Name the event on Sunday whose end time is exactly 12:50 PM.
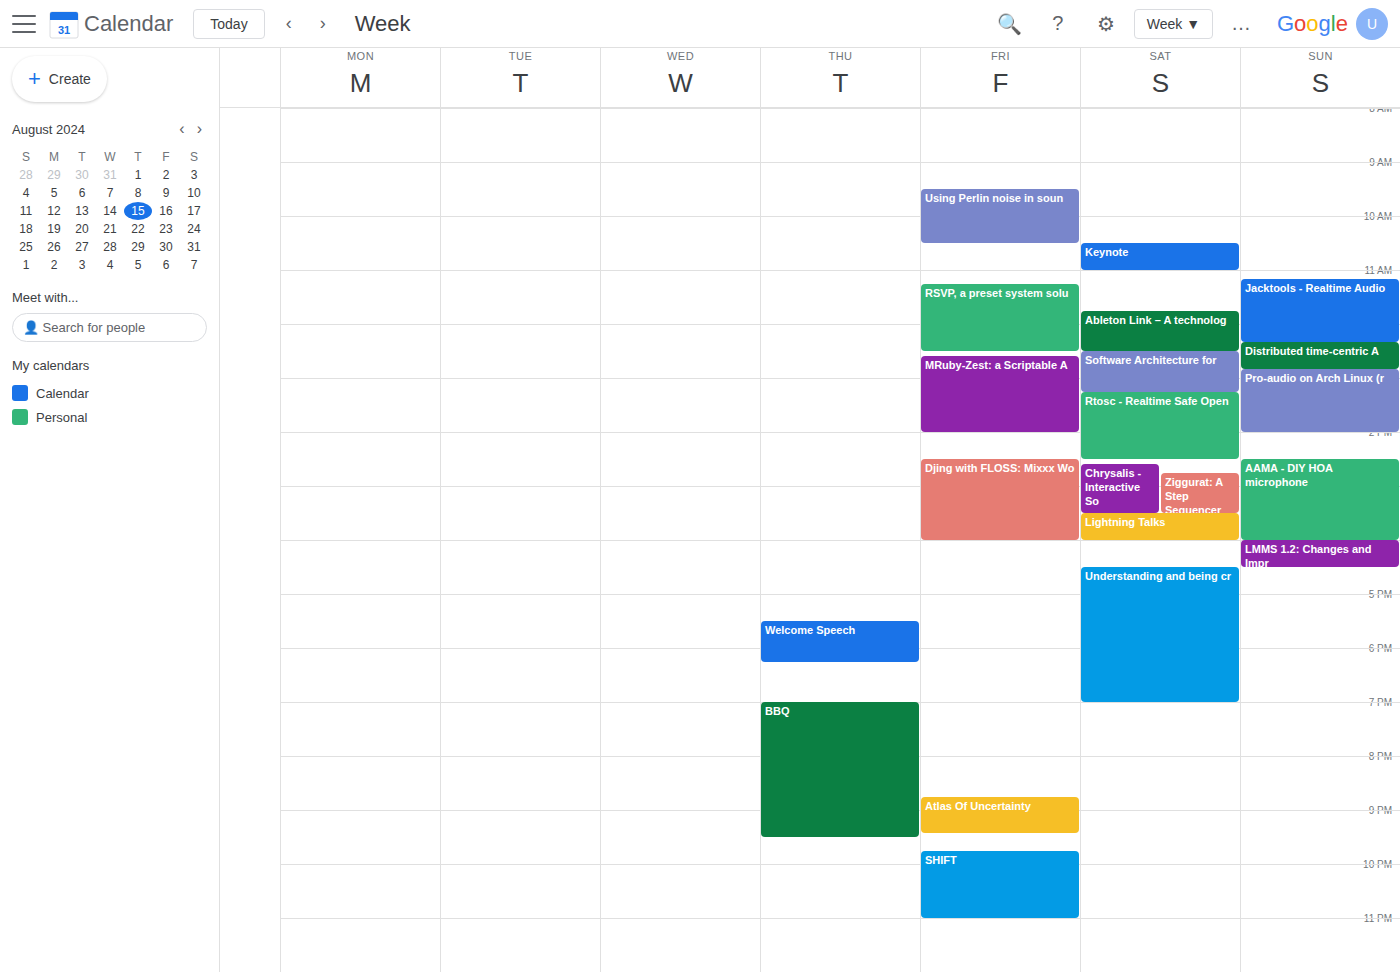
"Distributed time-centric A"